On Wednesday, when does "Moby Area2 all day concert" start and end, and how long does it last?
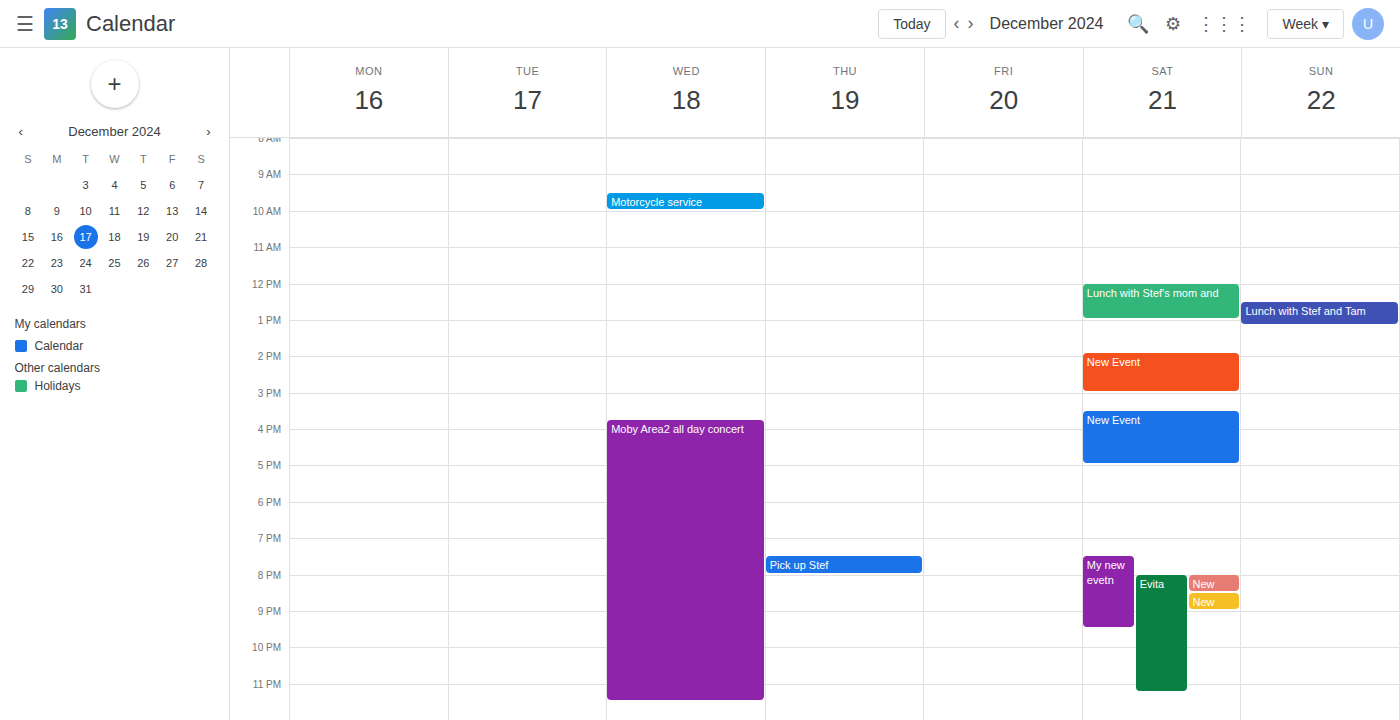
15:45 to 23:30, 7 hours 45 minutes